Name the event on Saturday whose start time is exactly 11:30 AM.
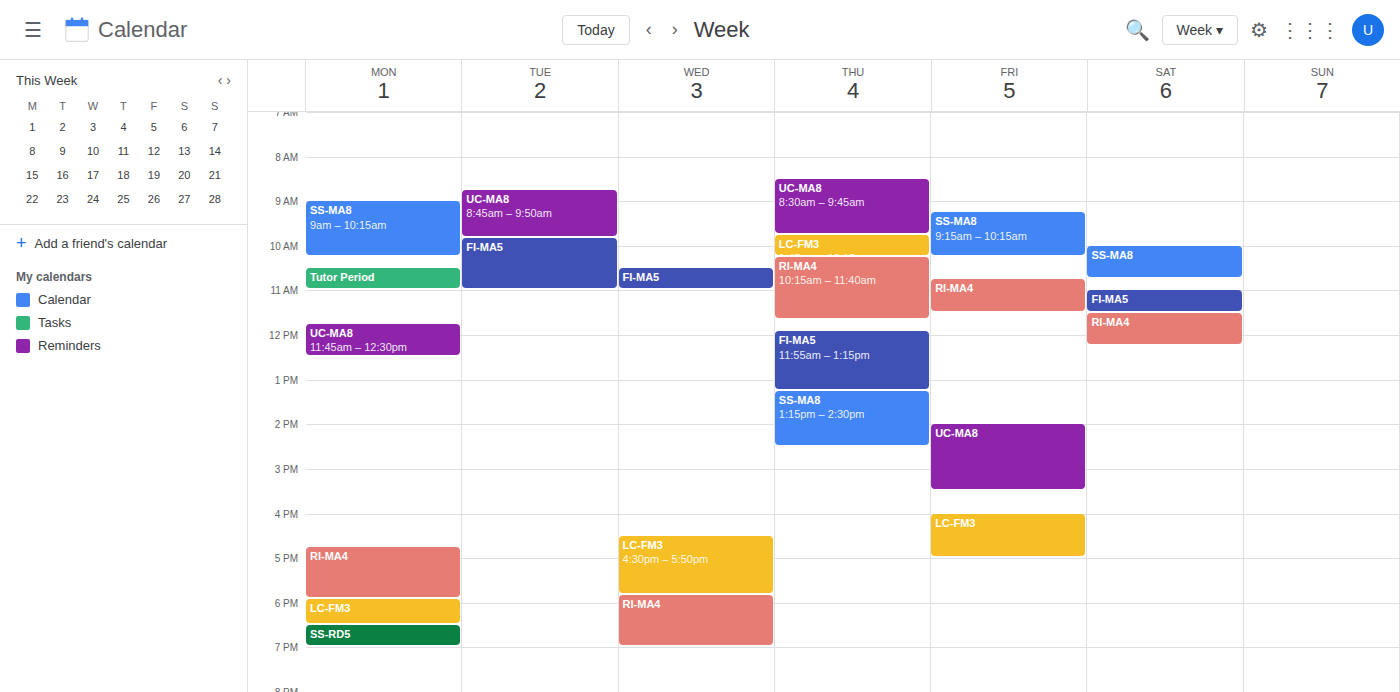
"RI-MA4"